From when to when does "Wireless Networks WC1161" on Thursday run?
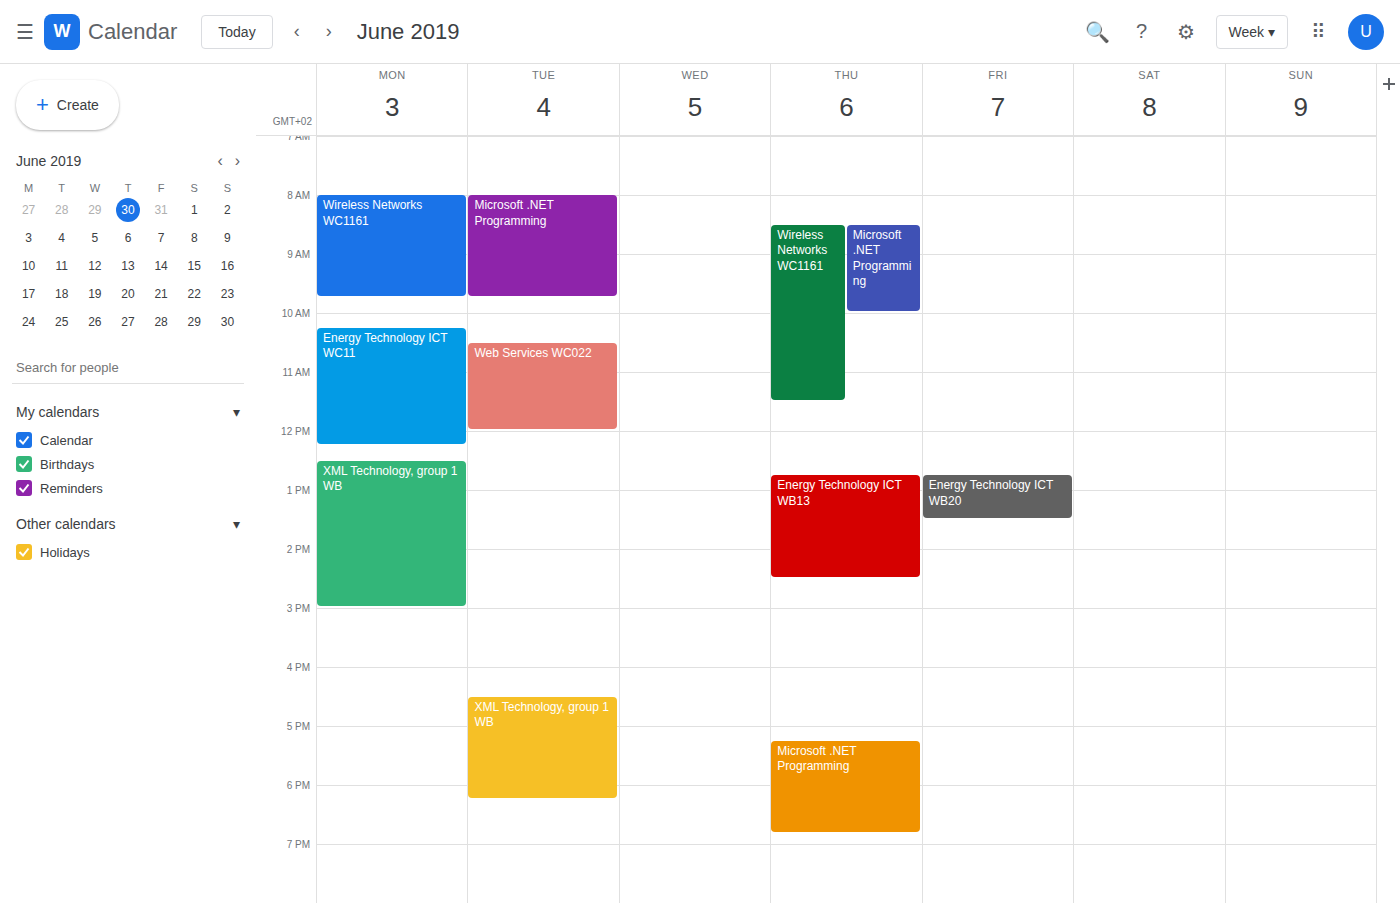
8:30 AM to 11:30 AM